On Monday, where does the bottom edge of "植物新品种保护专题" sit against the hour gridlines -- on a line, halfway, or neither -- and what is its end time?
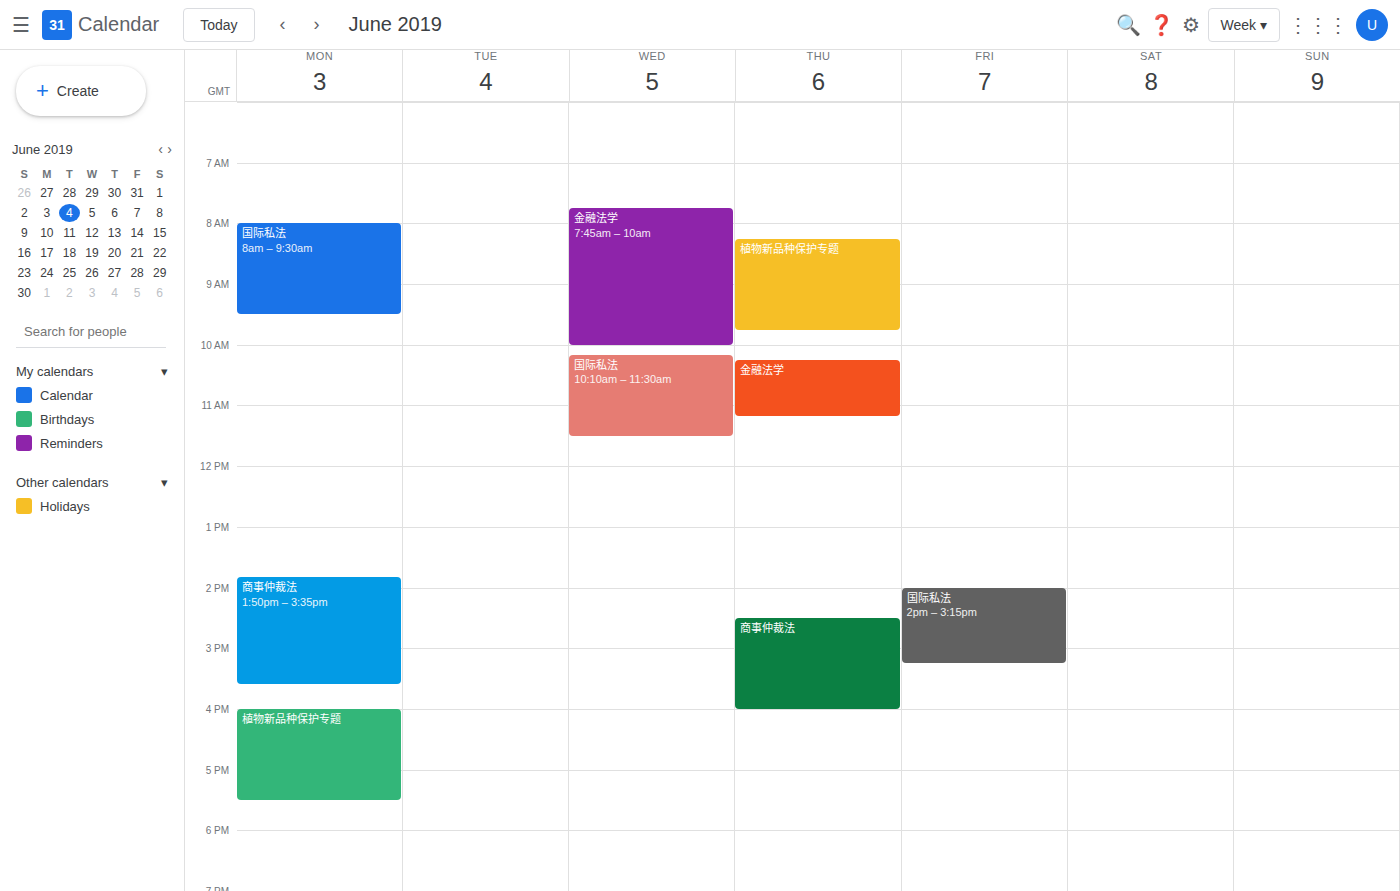
5:30 PM -- halfway between the 5 PM and 6 PM lines.